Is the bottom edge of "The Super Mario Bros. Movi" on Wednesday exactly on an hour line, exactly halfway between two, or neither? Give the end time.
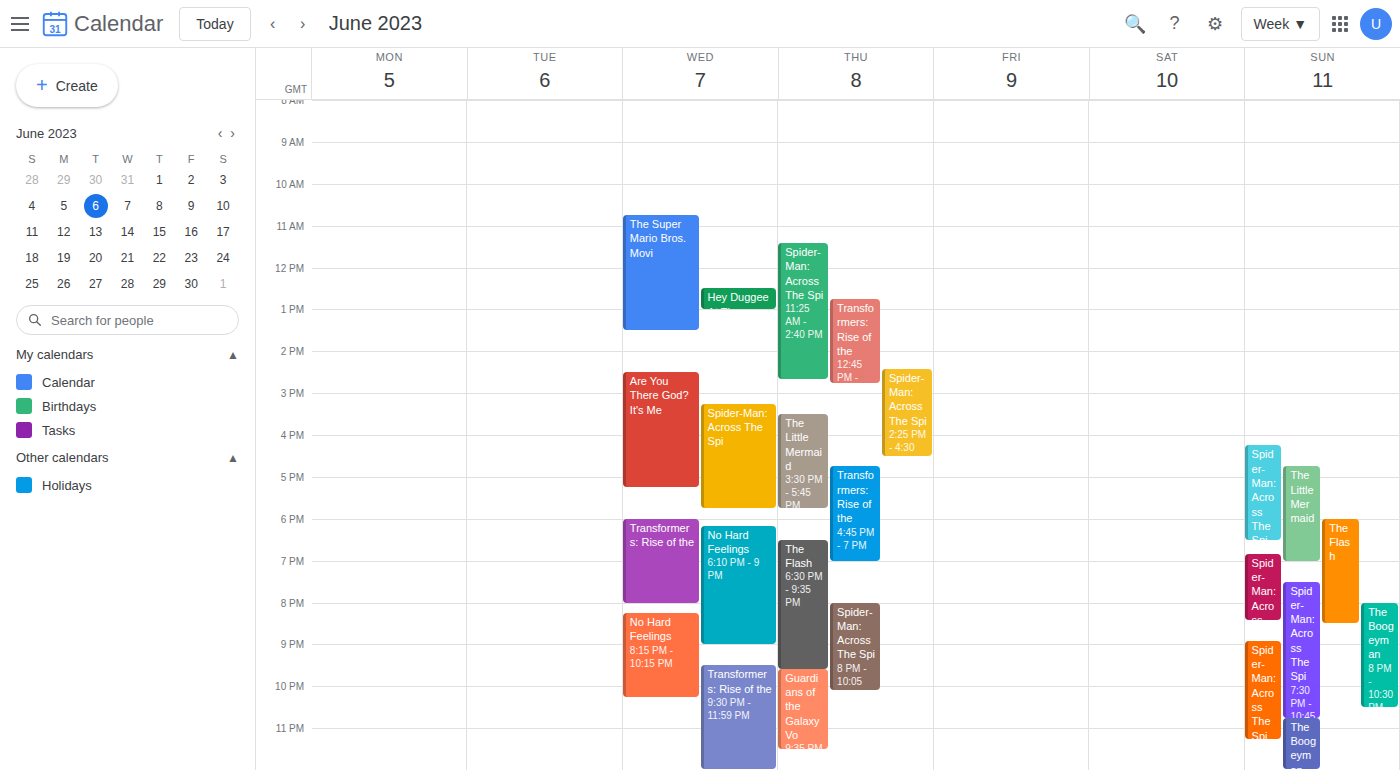
1:30 PM -- halfway between the 1 PM and 2 PM lines.